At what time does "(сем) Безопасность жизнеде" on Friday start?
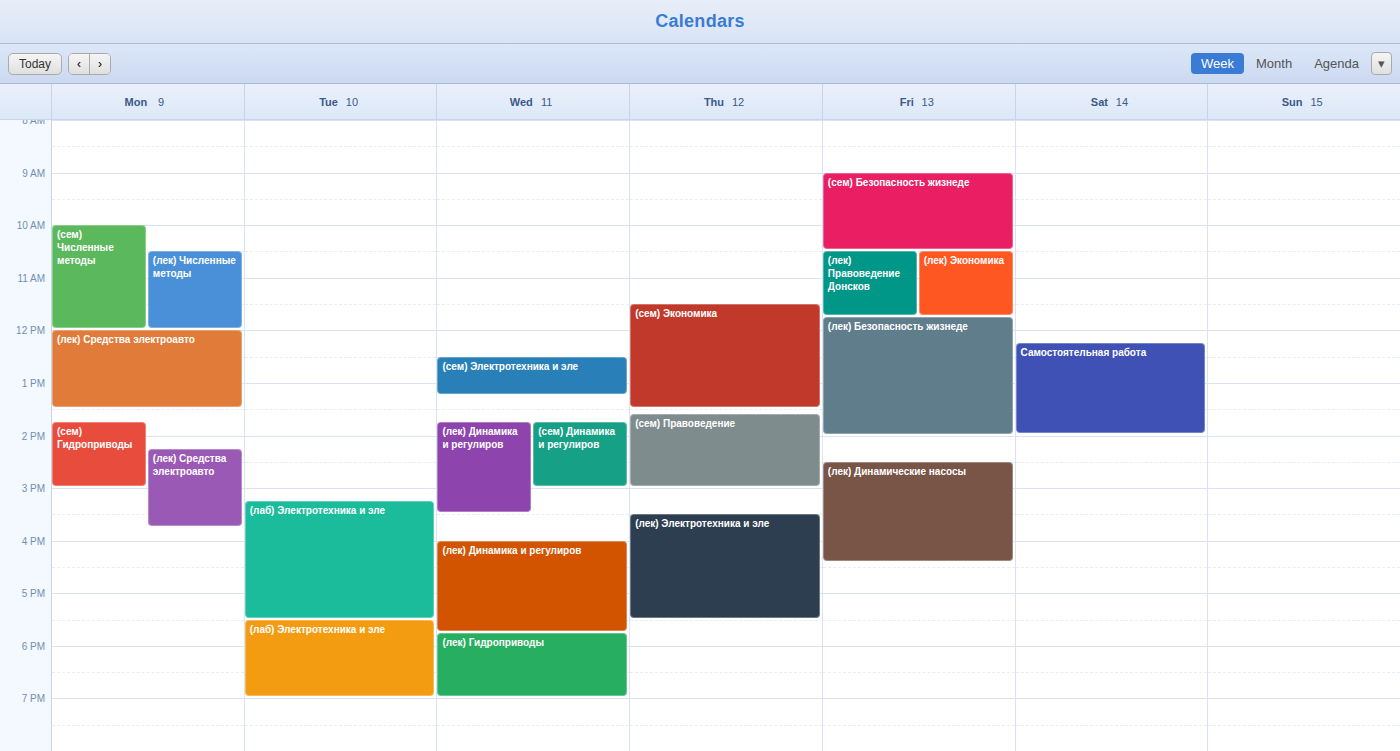
9:00 AM